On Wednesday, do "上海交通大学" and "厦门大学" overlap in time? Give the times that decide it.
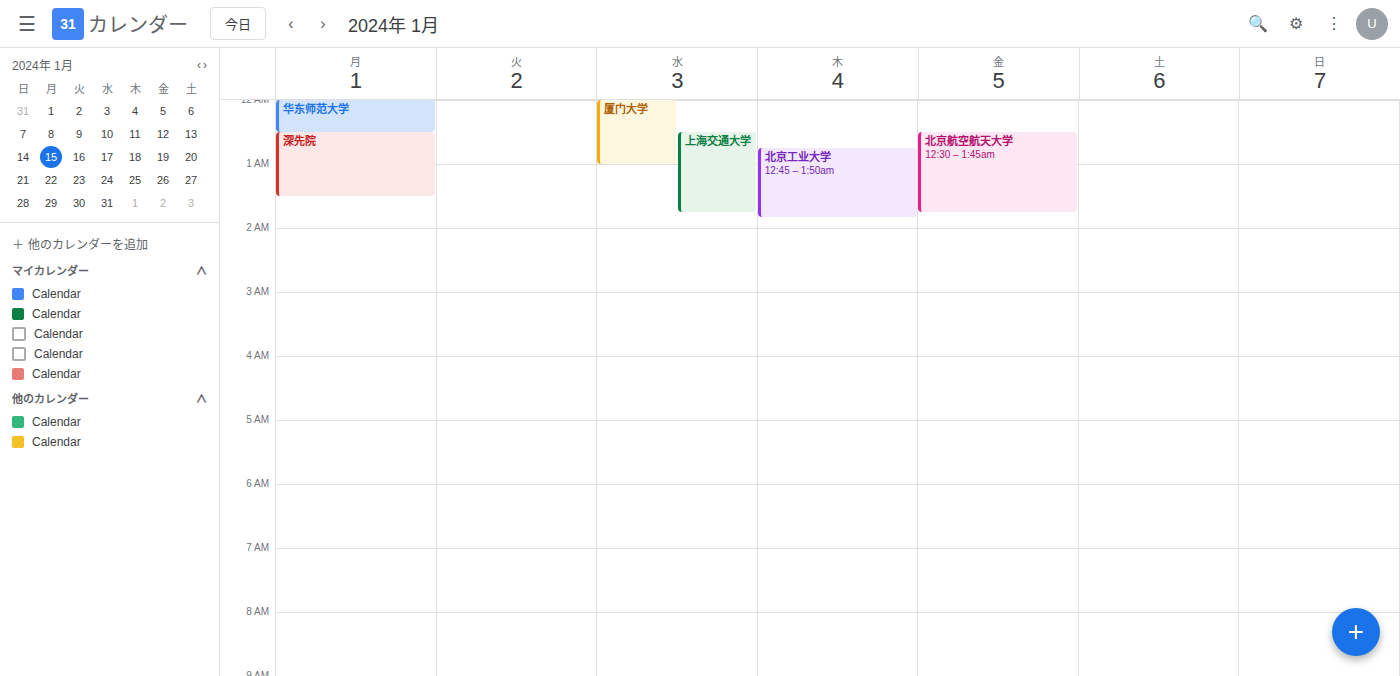
"上海交通大学" starts at 00:30, before "厦门大学" ends at 01:00 -- they overlap.